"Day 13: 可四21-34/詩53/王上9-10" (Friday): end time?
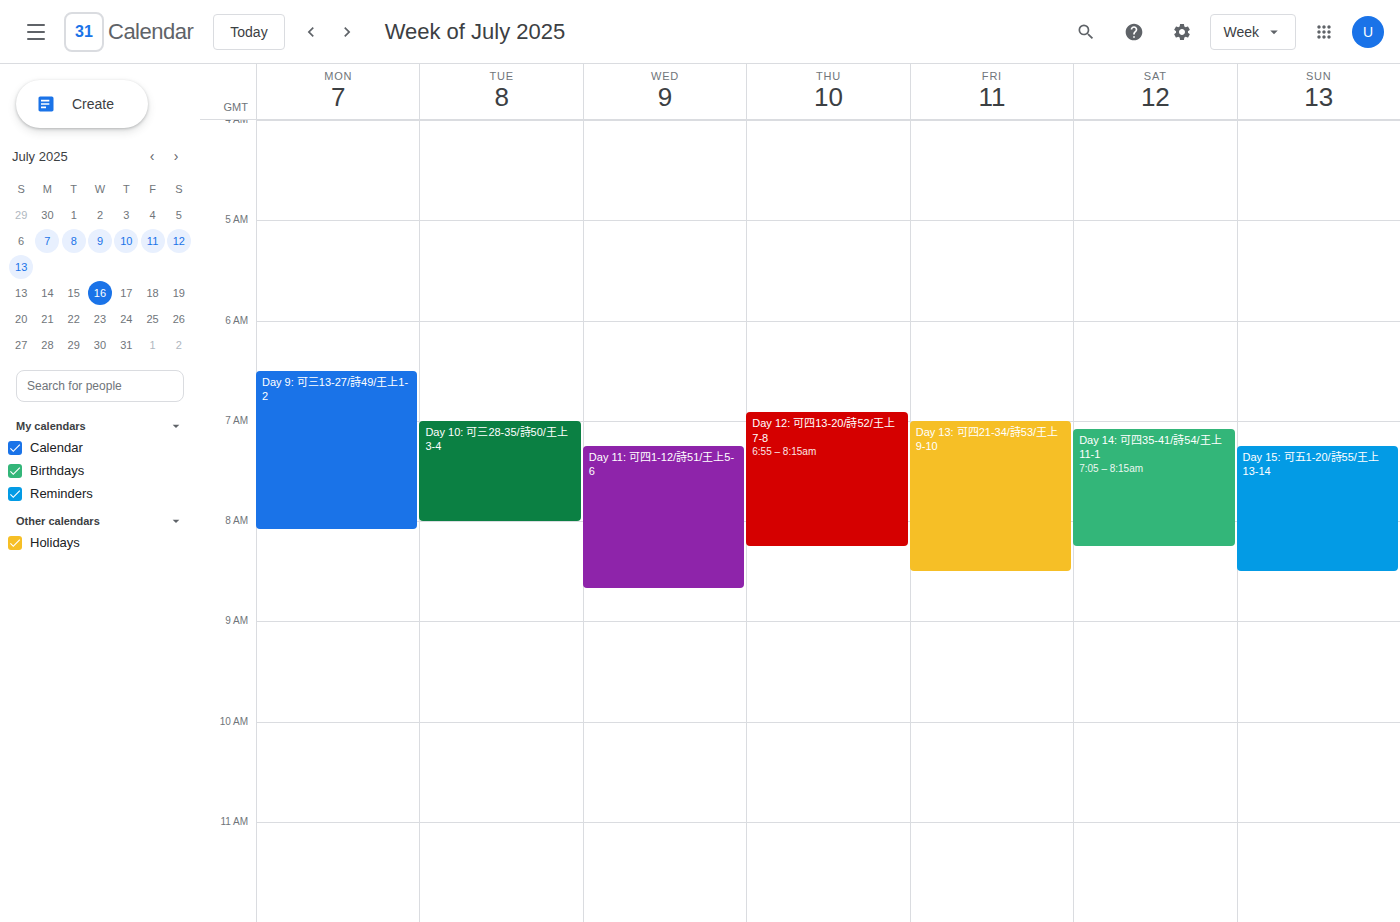
8:30 AM